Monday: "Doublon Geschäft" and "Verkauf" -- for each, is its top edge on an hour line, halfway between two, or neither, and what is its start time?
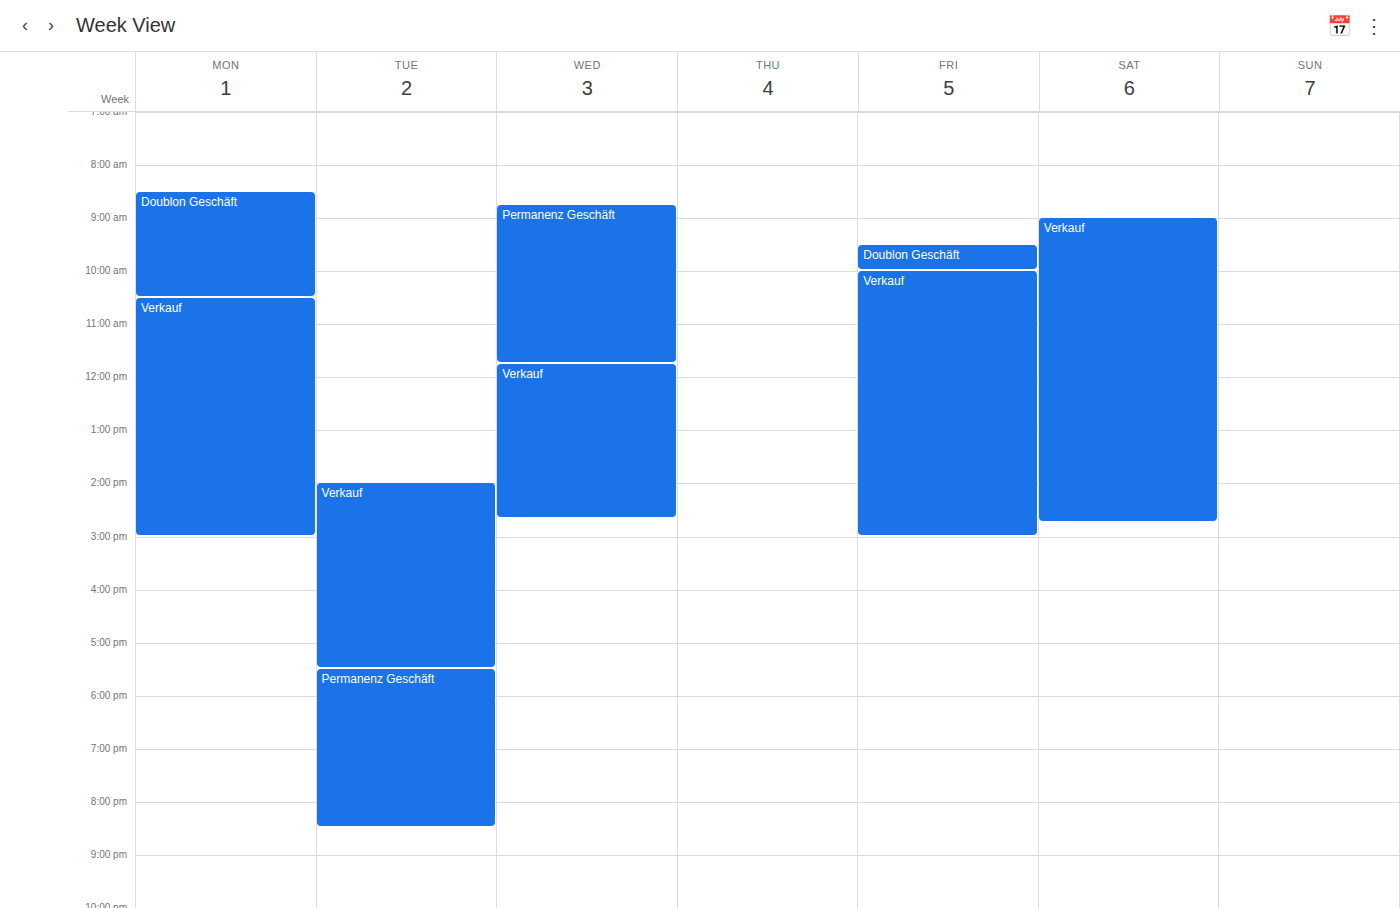
"Doublon Geschäft": 8:30 AM, halfway between the 8 AM and 9 AM lines. "Verkauf": 10:30 AM, halfway between the 10 AM and 11 AM lines.